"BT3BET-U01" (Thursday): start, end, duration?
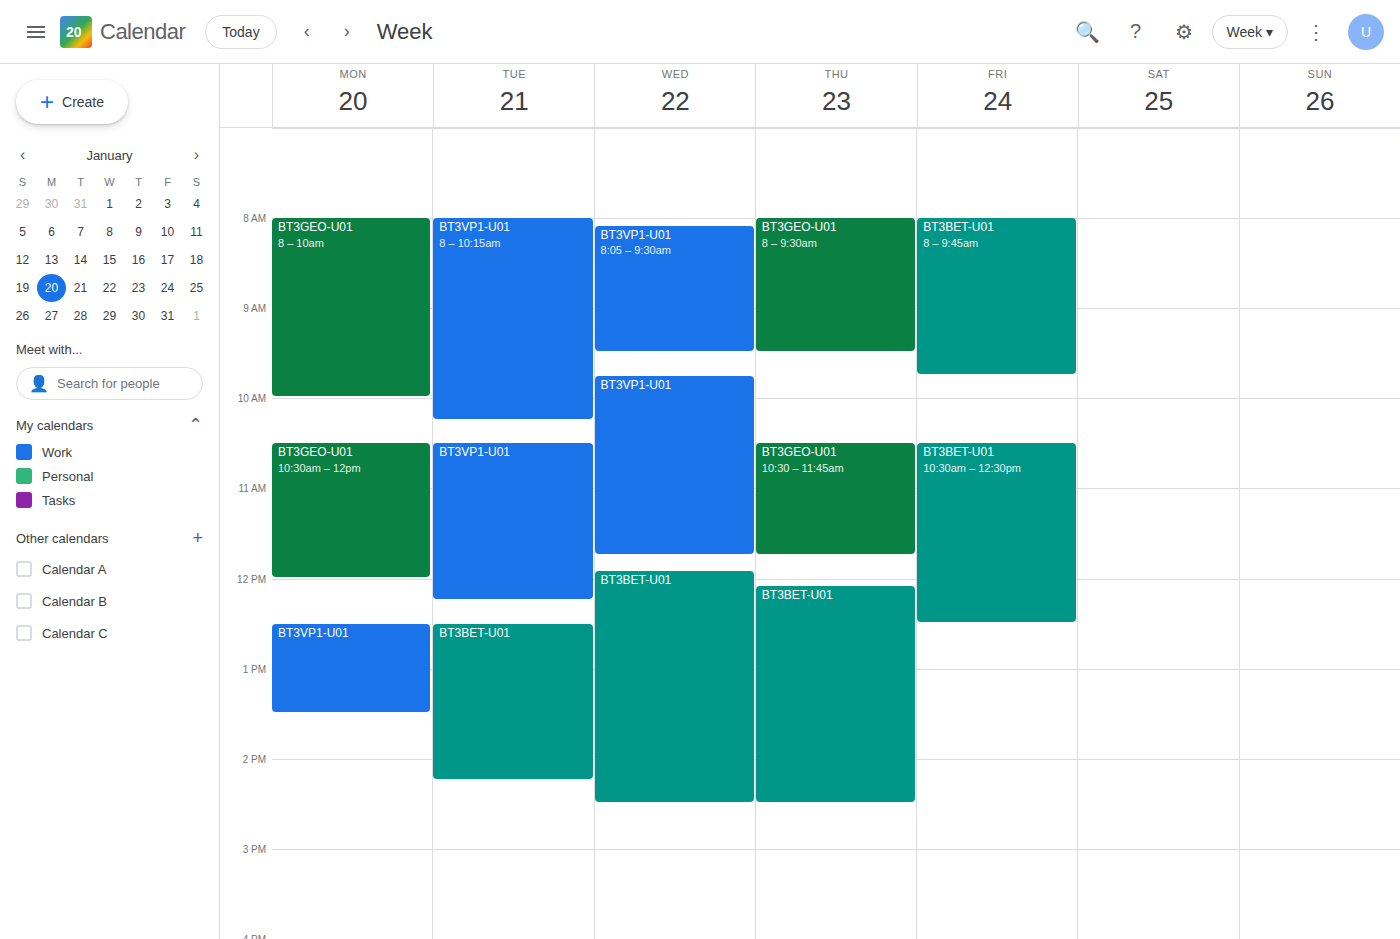
12:05 PM to 2:30 PM, 2 hours 25 minutes